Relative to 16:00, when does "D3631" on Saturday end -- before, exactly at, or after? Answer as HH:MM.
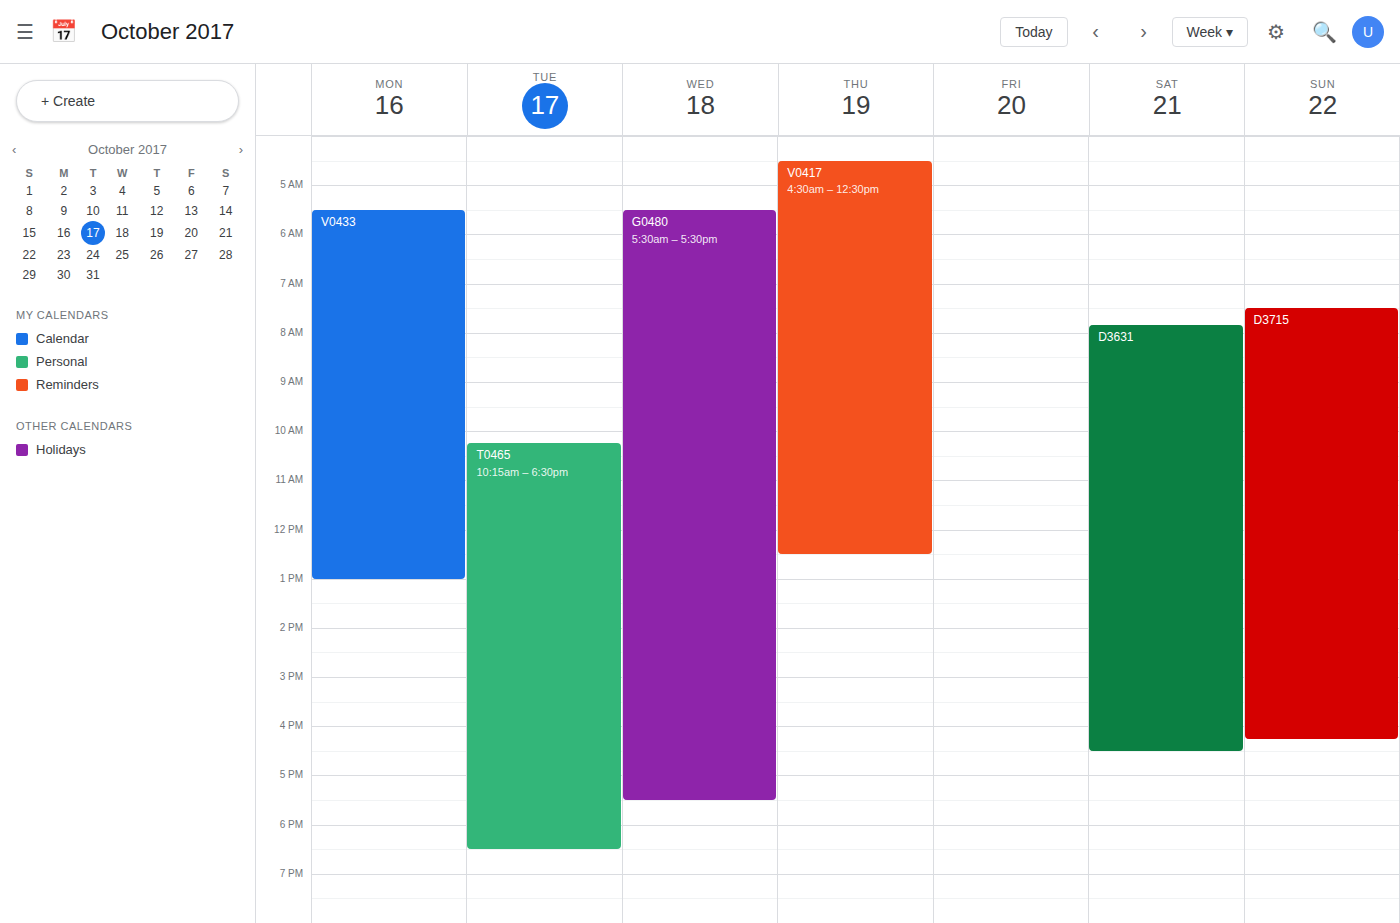
16:30 -- after 16:00, 30 minutes below the 16:00 line.